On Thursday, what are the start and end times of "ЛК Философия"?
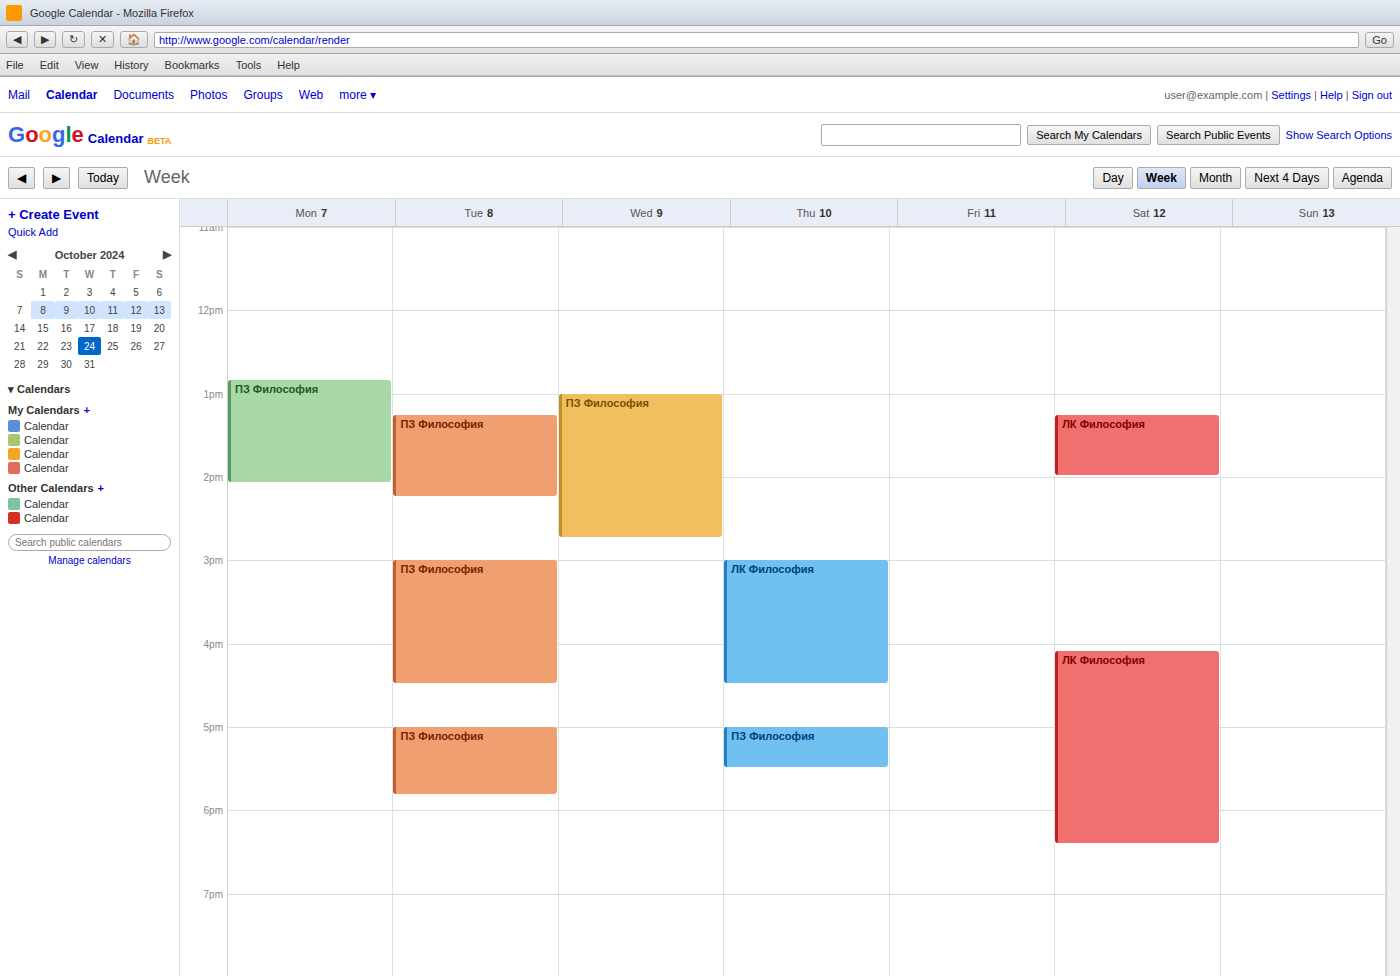
3:00 PM to 4:30 PM